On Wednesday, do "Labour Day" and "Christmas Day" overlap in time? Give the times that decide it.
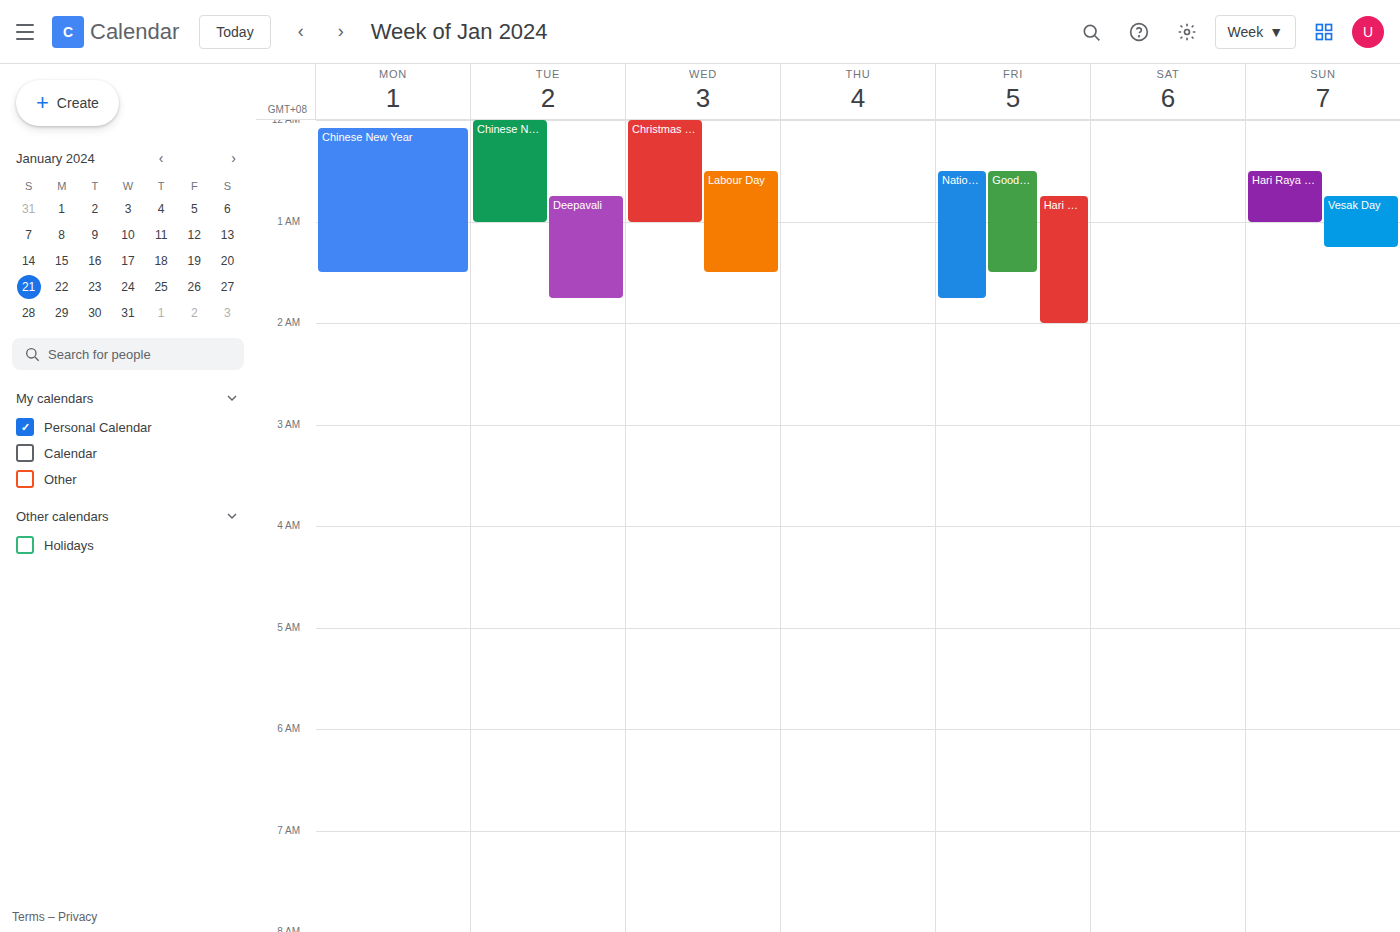
"Labour Day" starts at 12:30 AM, before "Christmas Day" ends at 1:00 AM -- they overlap.